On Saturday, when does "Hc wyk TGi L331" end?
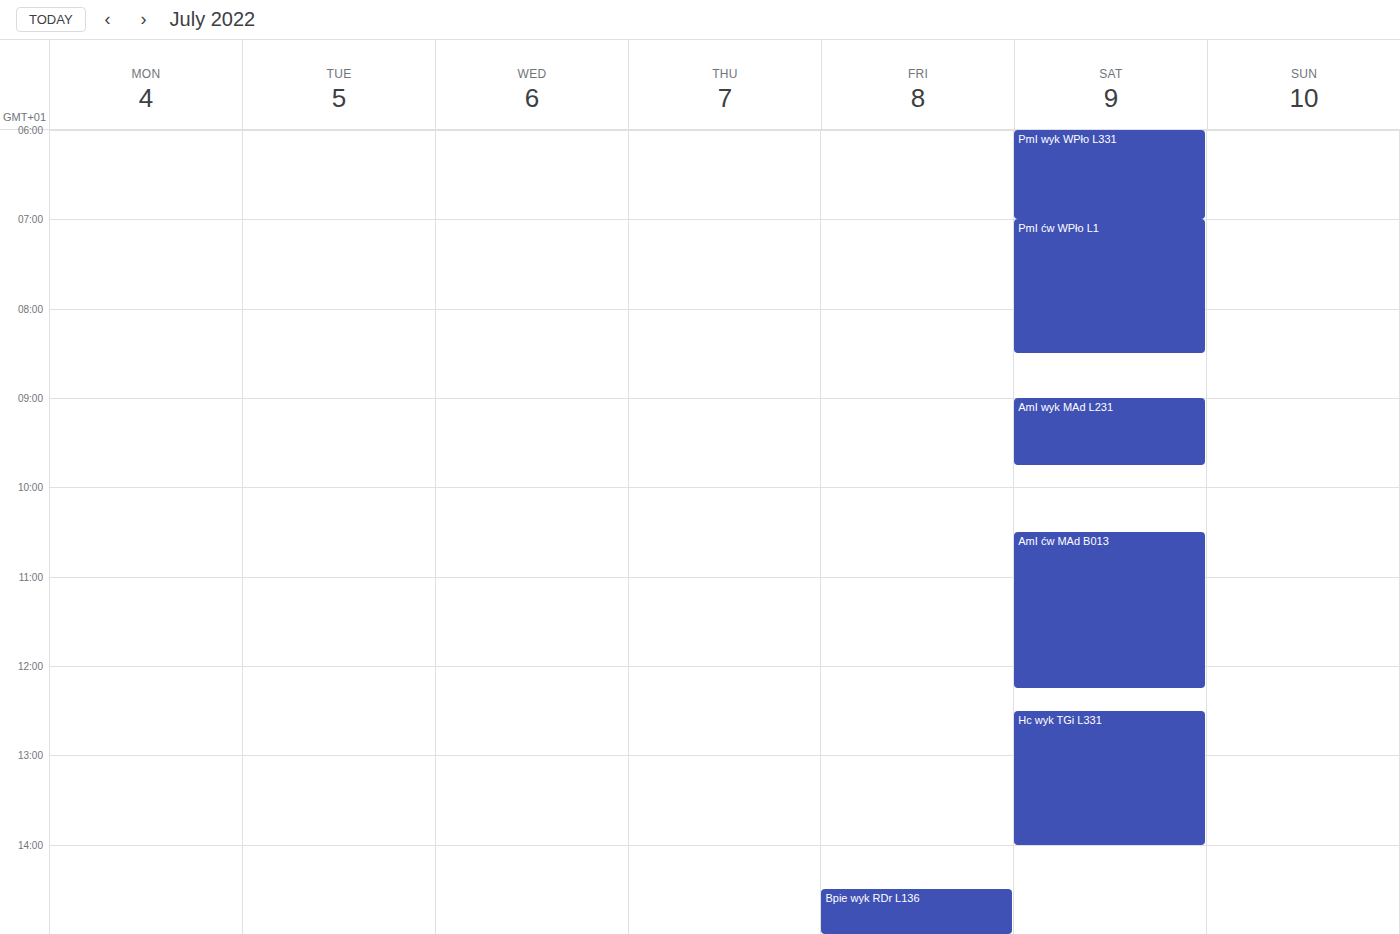
2:00 PM